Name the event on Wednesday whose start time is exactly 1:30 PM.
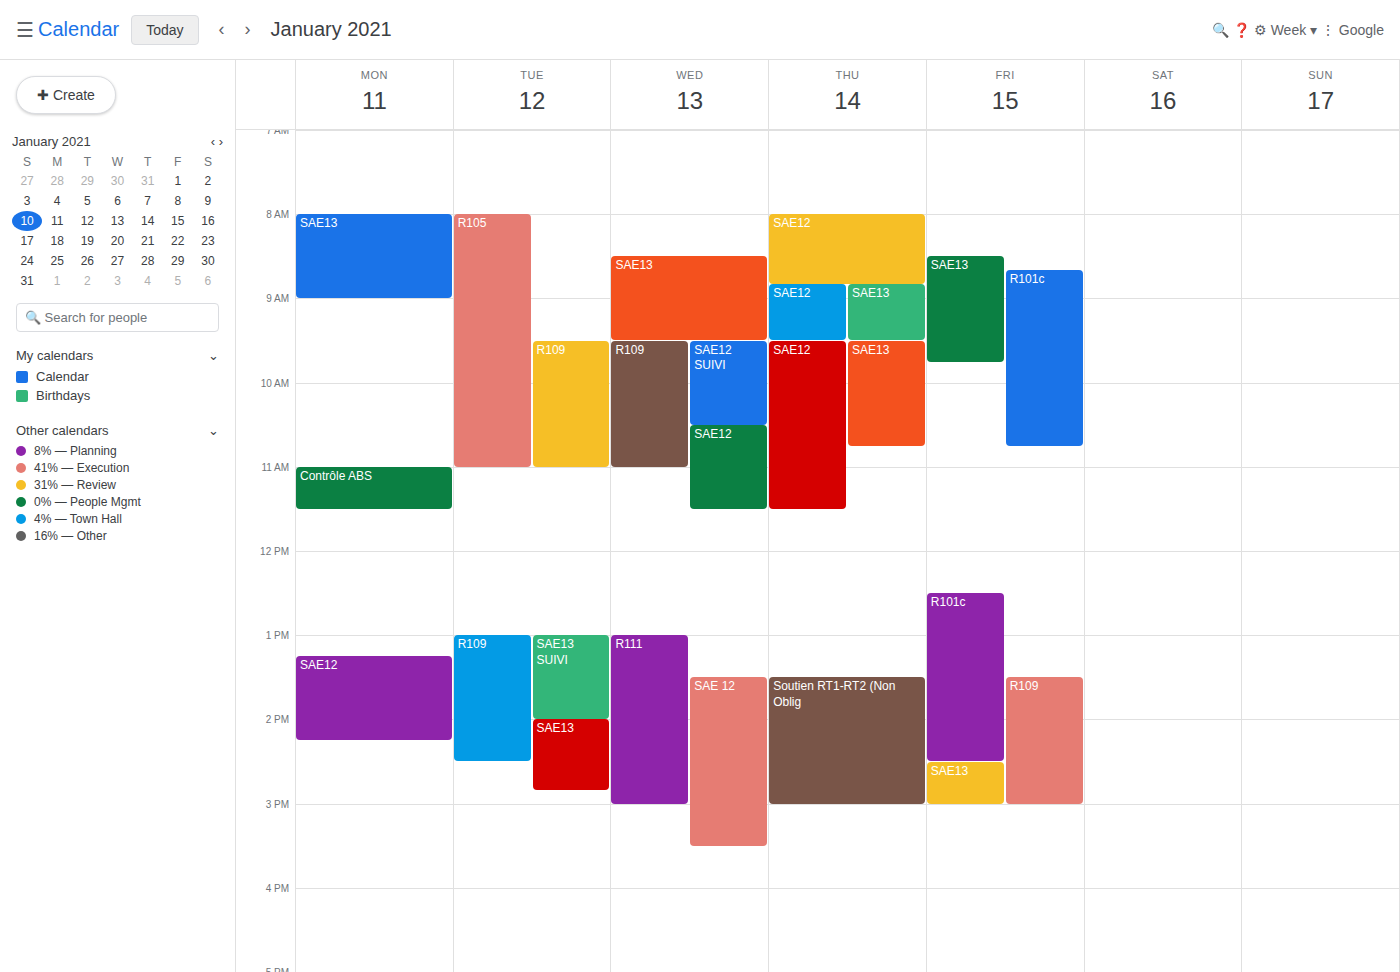
"SAE 12"